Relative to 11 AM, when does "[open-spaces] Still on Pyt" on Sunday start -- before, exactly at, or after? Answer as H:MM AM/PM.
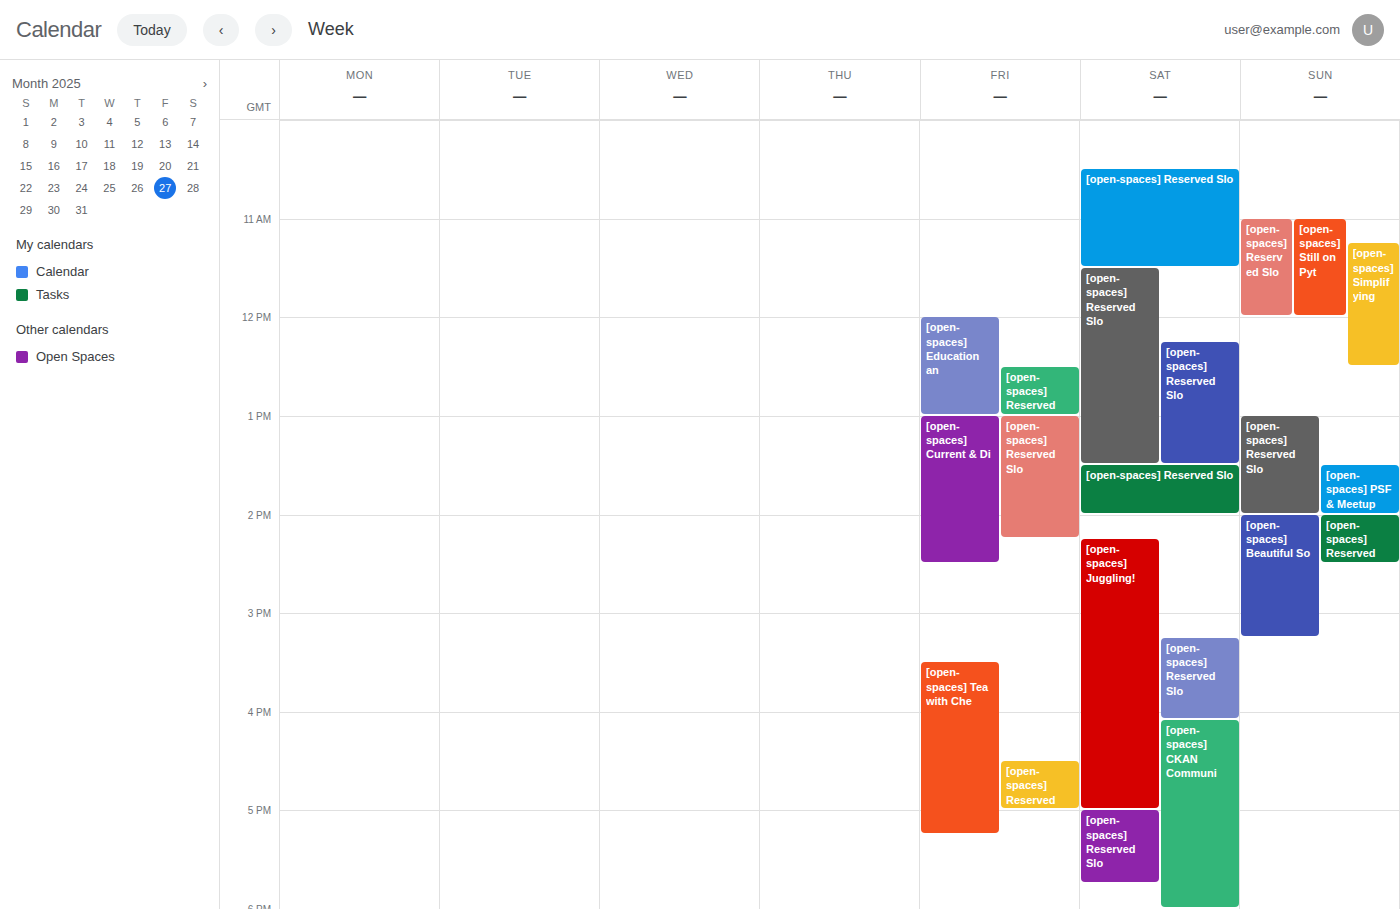
11:00 AM -- exactly at 11 AM, on the 11 AM line.